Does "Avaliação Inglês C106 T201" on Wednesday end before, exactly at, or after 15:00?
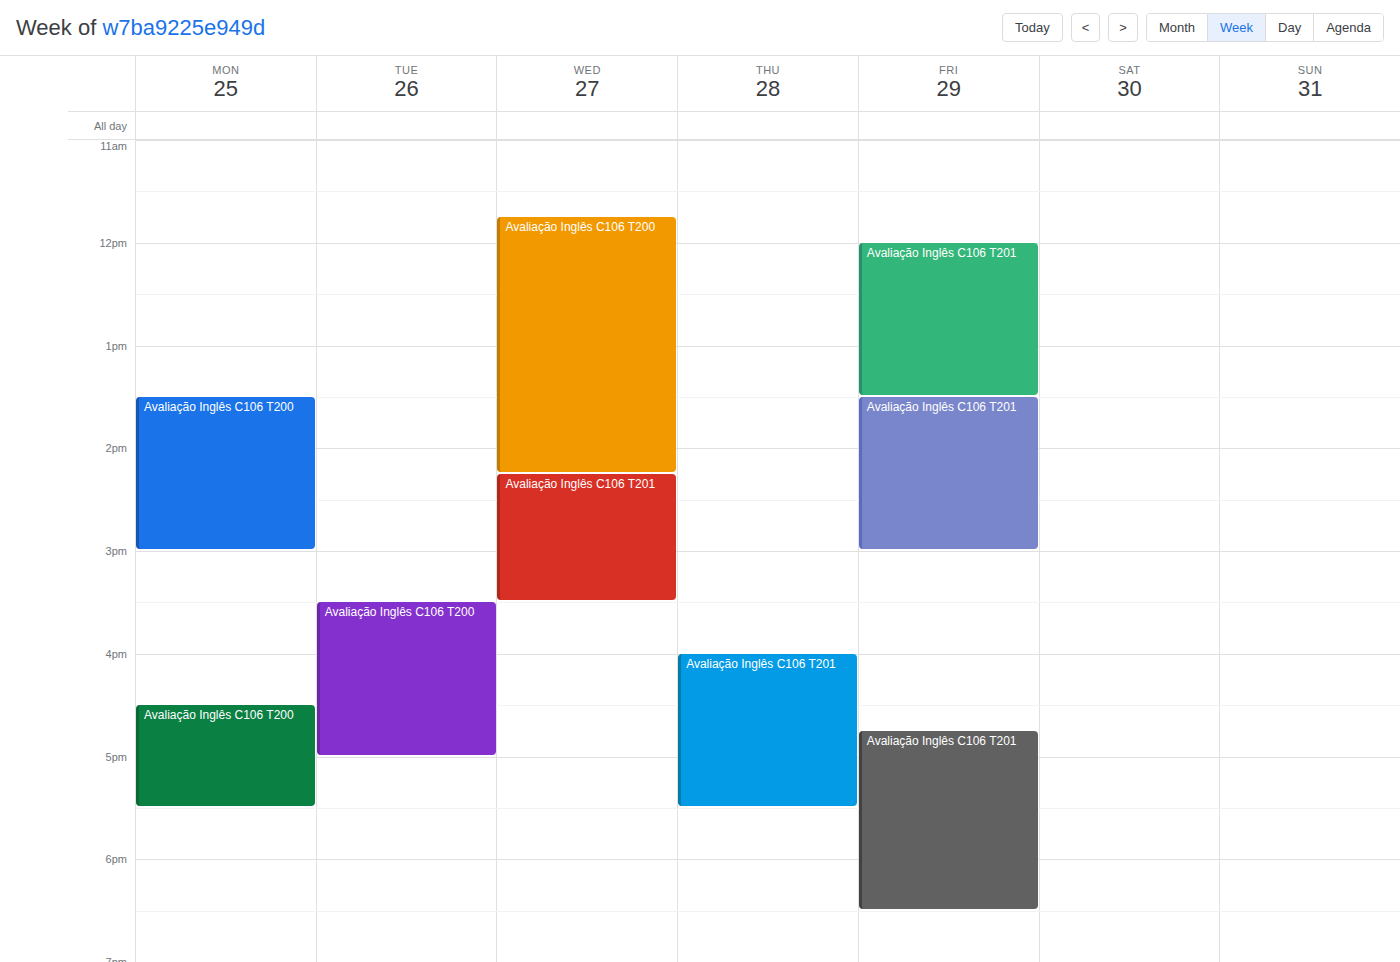
15:30 -- after 15:00, 30 minutes below the 15:00 line.